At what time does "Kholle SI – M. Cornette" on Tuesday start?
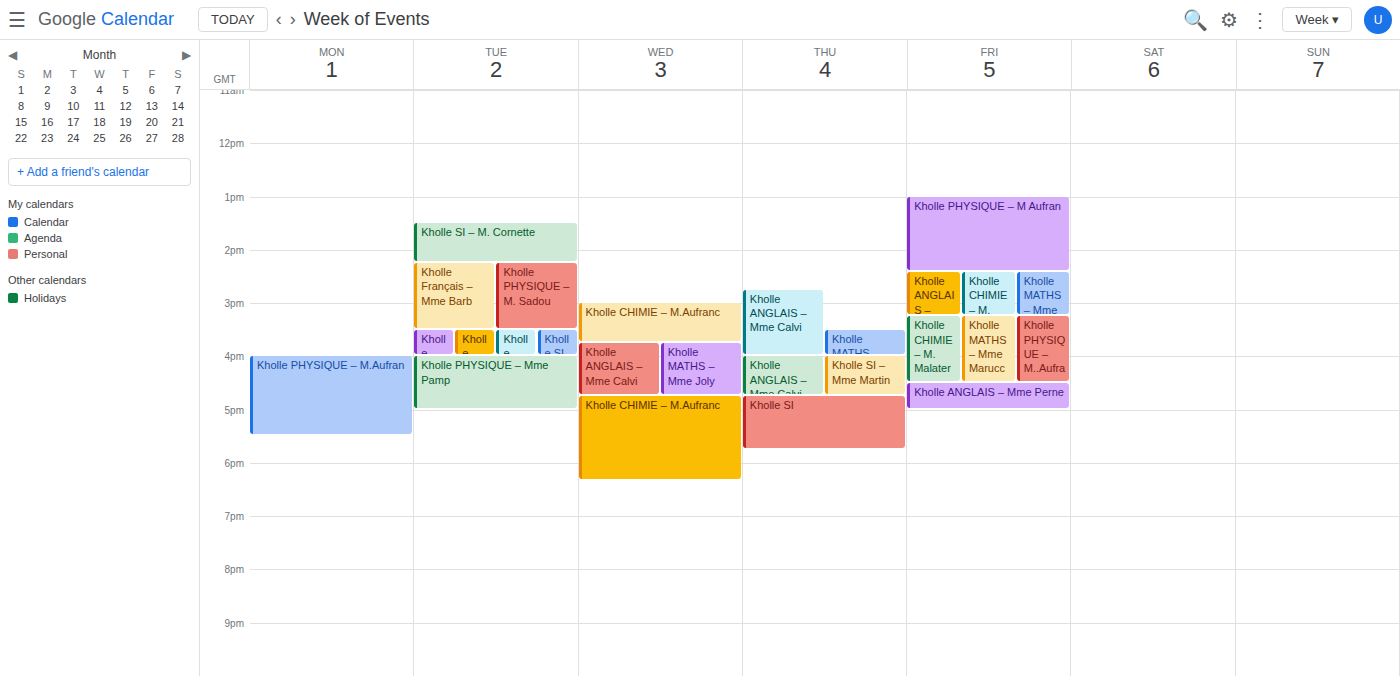
1:30 PM